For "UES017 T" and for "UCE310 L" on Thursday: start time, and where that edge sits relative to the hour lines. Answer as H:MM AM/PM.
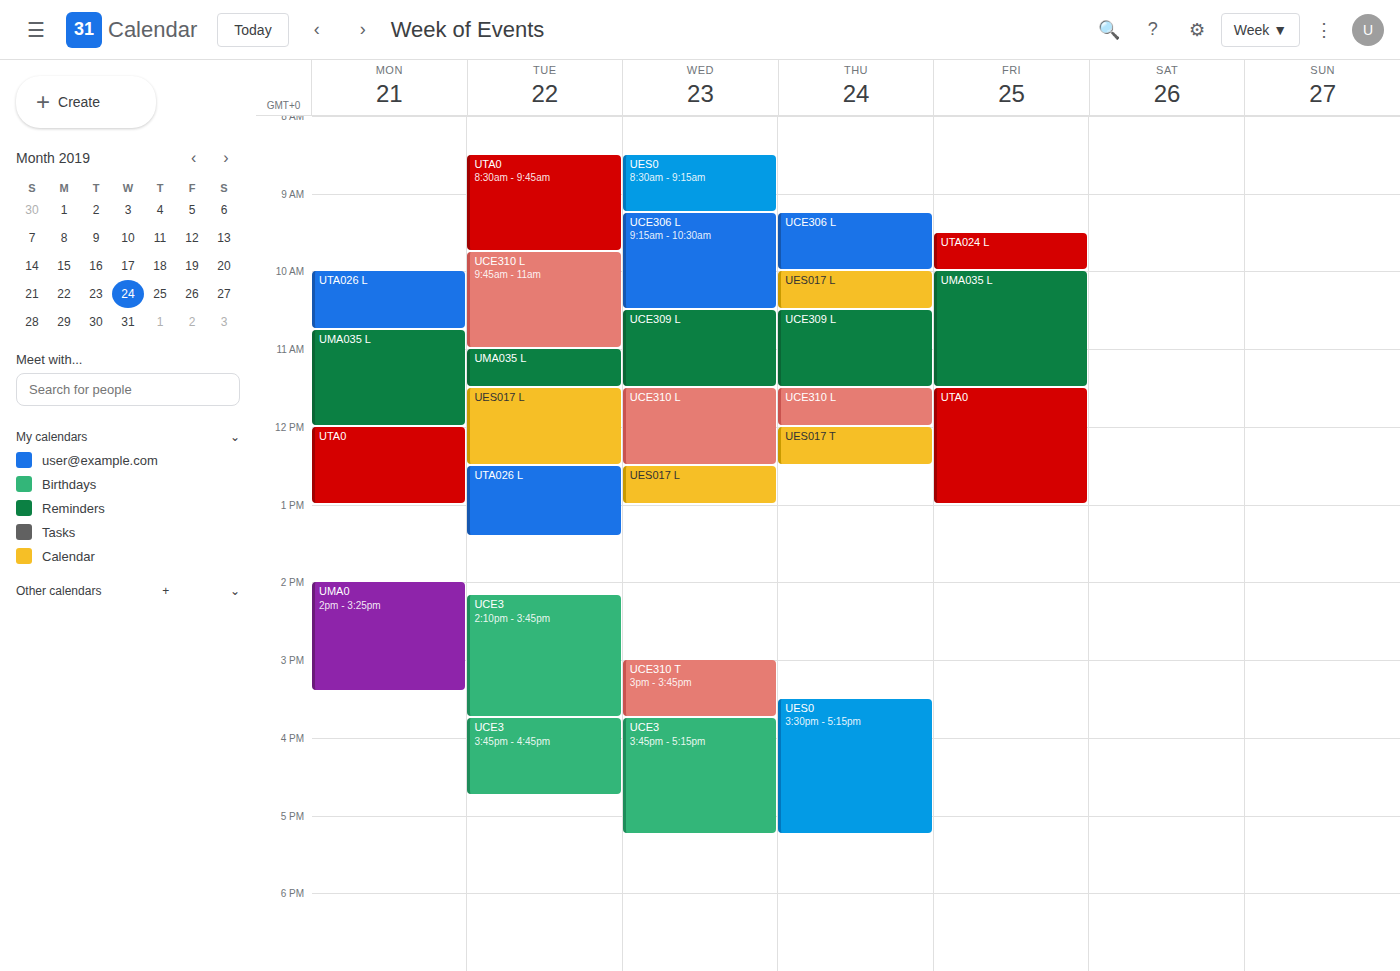
"UES017 T": 12:00 PM, exactly on the 12 PM line. "UCE310 L": 11:30 AM, halfway between the 11 AM and 12 PM lines.